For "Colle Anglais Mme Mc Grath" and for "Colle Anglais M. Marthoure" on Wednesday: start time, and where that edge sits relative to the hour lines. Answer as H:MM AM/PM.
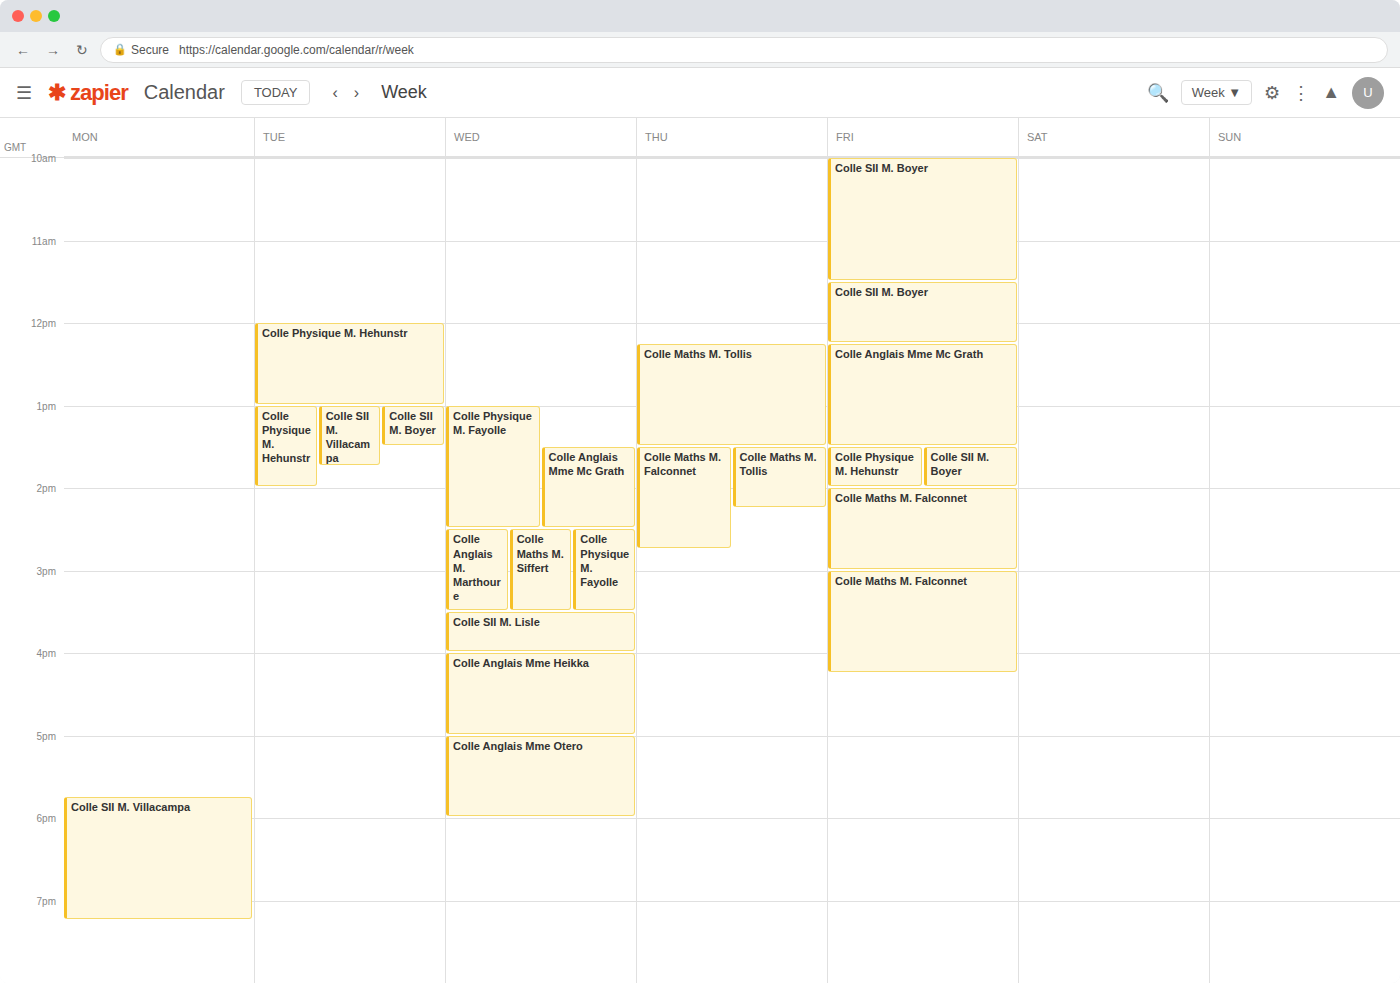
"Colle Anglais Mme Mc Grath": 1:30 PM, halfway between the 1 PM and 2 PM lines. "Colle Anglais M. Marthoure": 2:30 PM, halfway between the 2 PM and 3 PM lines.